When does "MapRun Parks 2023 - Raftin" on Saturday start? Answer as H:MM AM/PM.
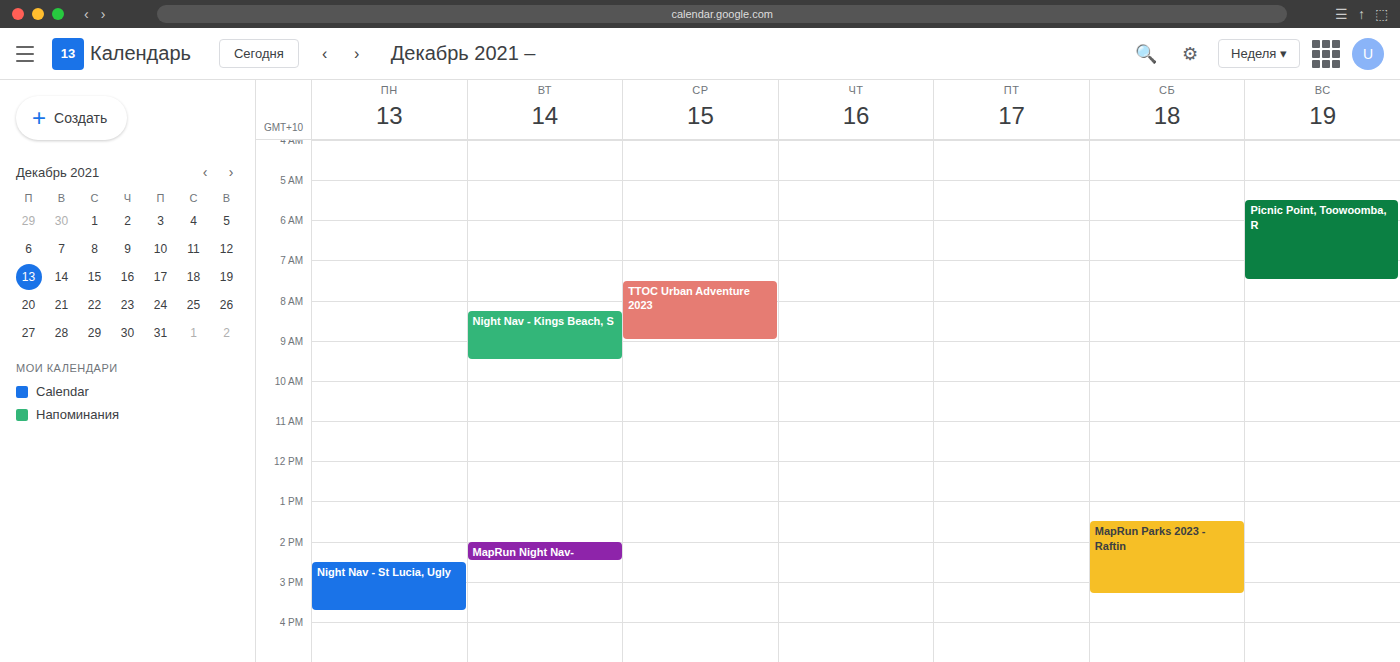
1:30 PM